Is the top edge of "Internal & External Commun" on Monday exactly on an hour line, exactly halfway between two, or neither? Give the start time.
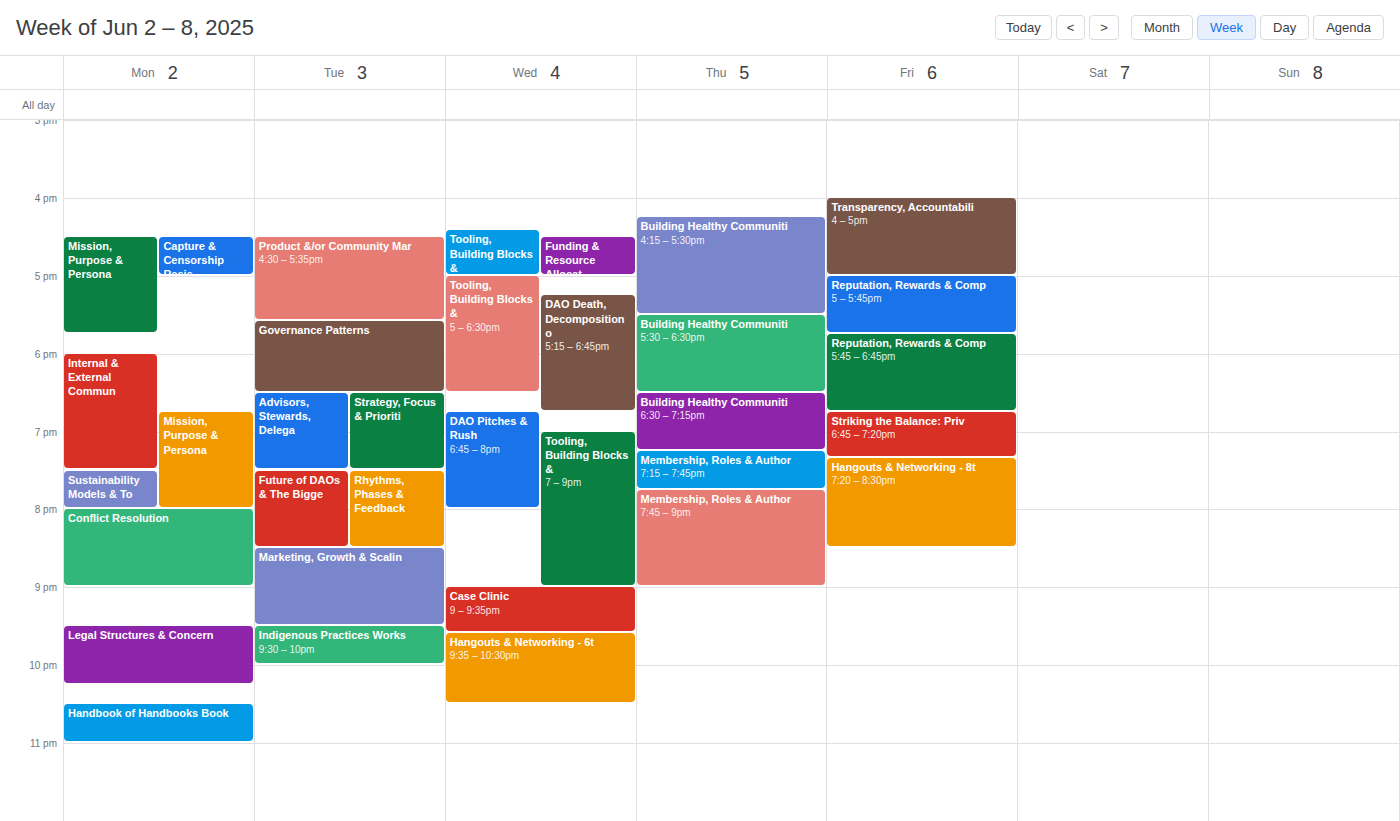
18:00 -- exactly on the 18:00 line.